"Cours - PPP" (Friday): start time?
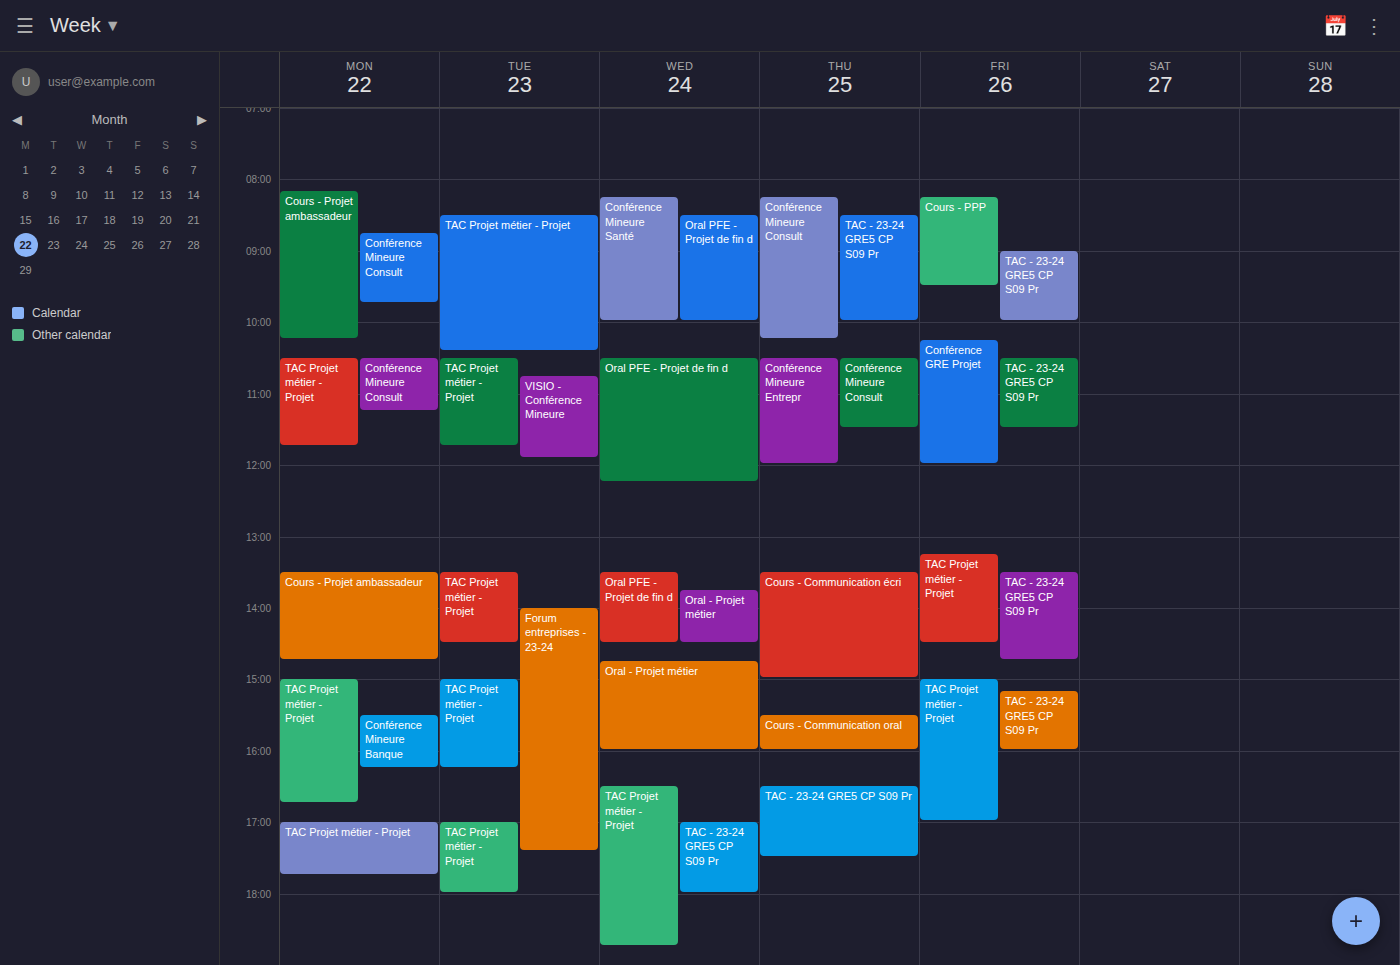
8:15 AM